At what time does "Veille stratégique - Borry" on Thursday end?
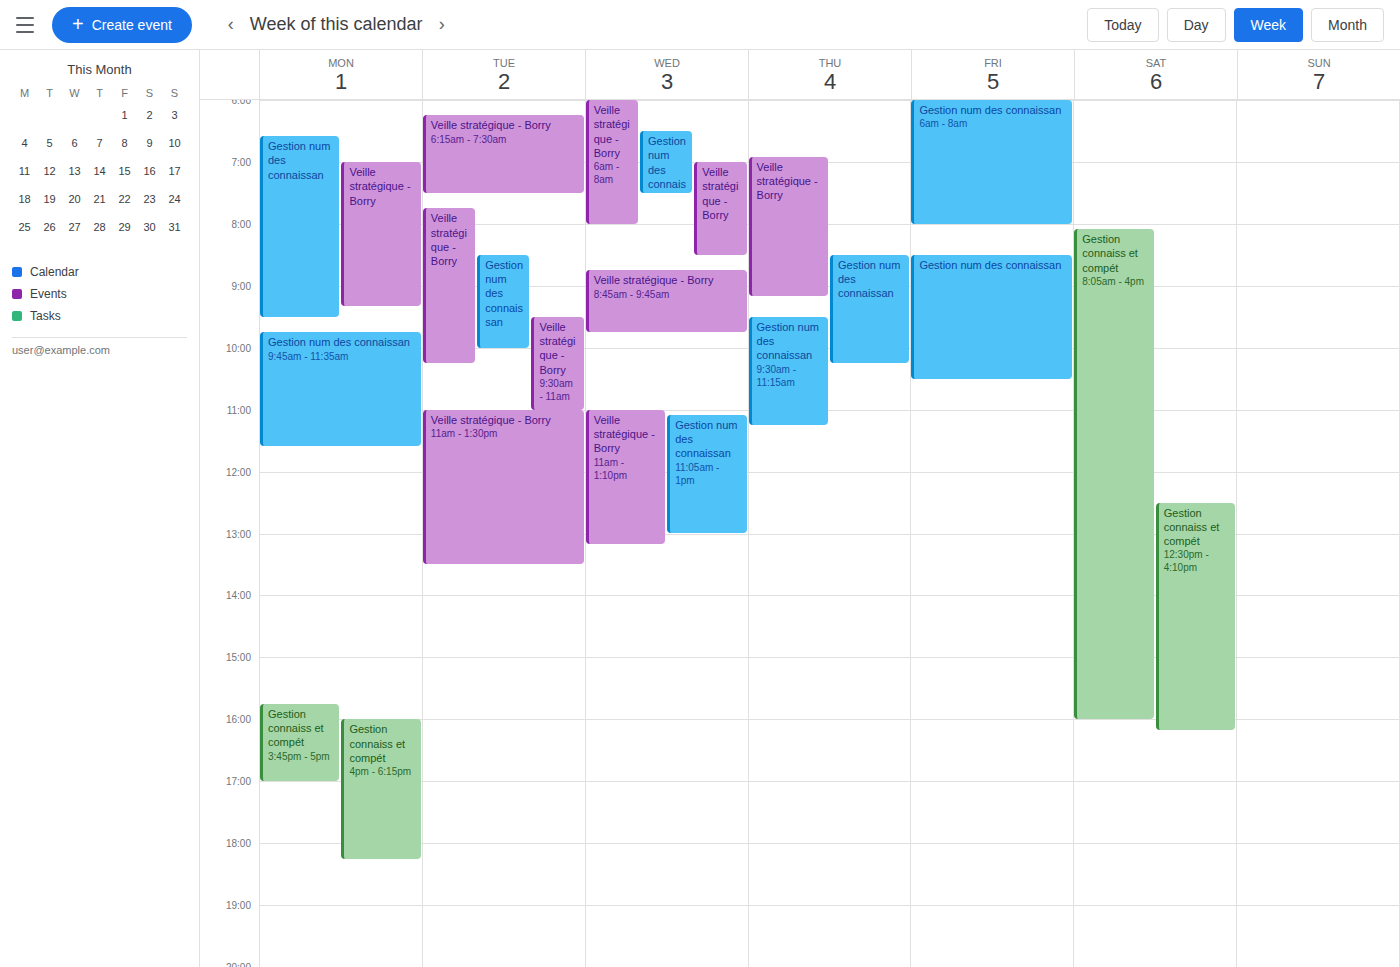
9:10 AM